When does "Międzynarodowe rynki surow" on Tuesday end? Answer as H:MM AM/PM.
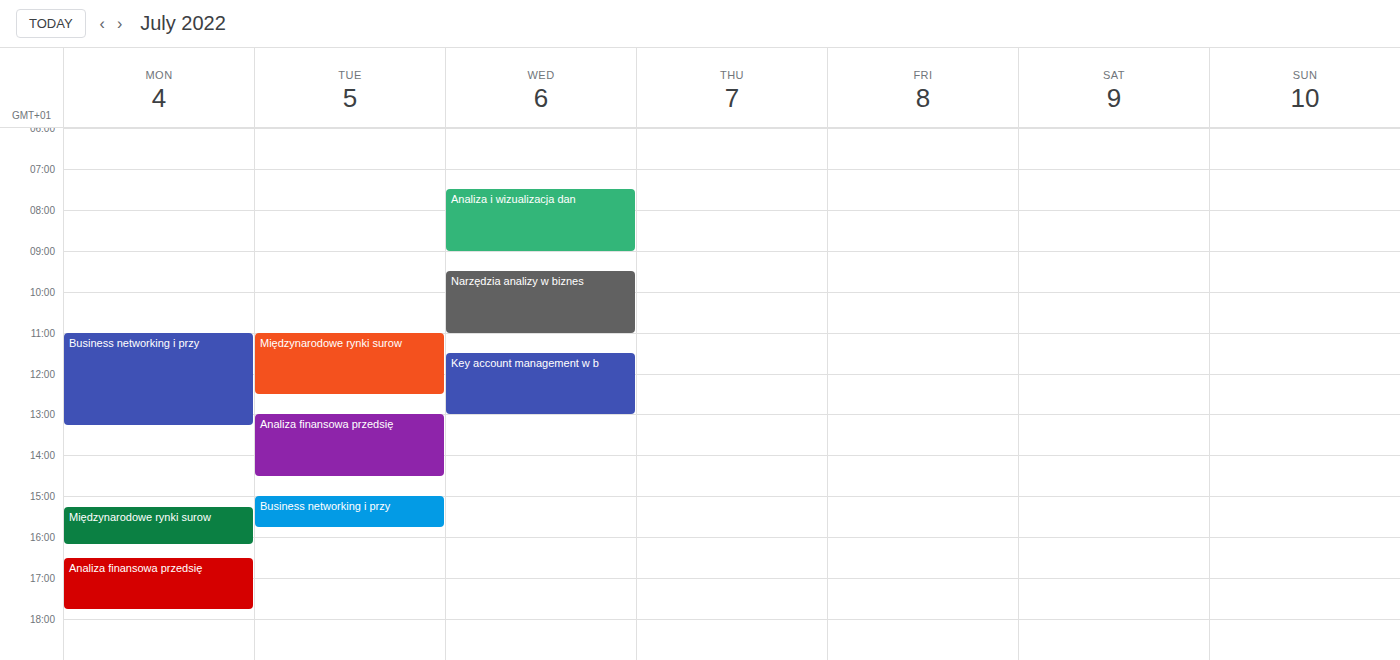
12:30 PM